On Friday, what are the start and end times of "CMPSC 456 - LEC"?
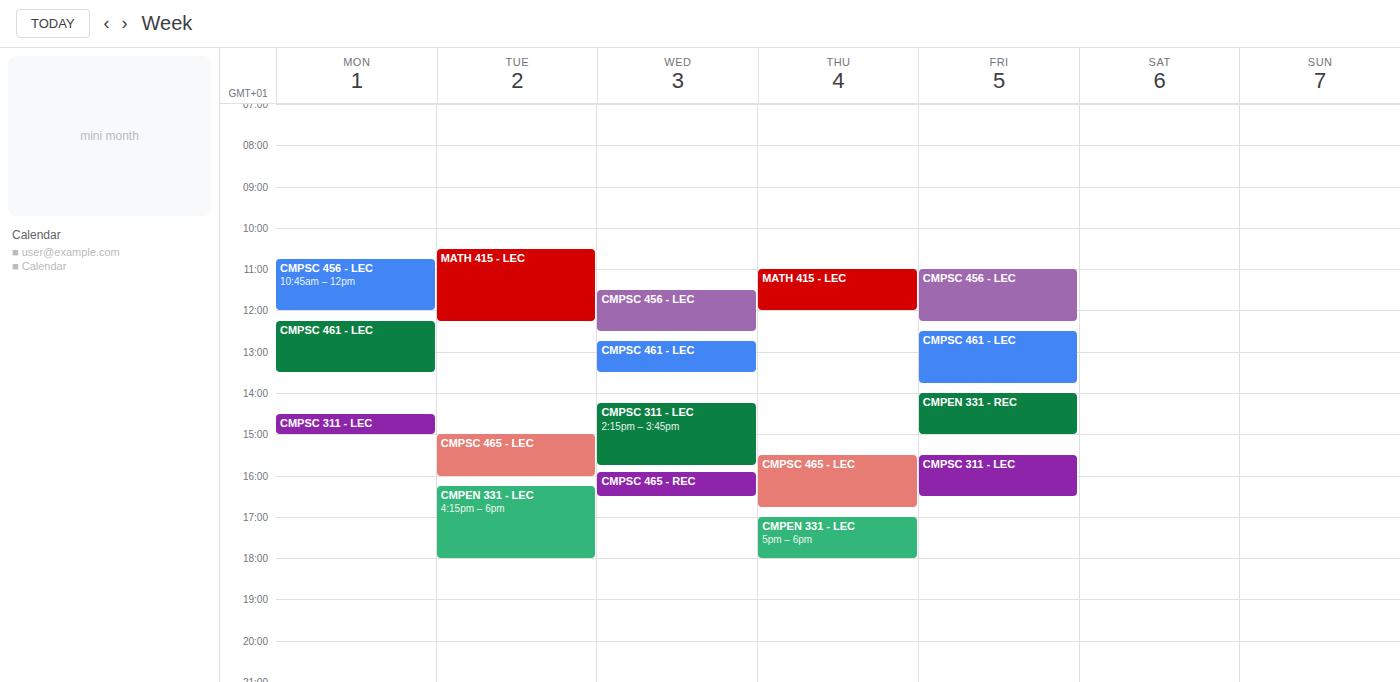
11:00 AM to 12:15 PM